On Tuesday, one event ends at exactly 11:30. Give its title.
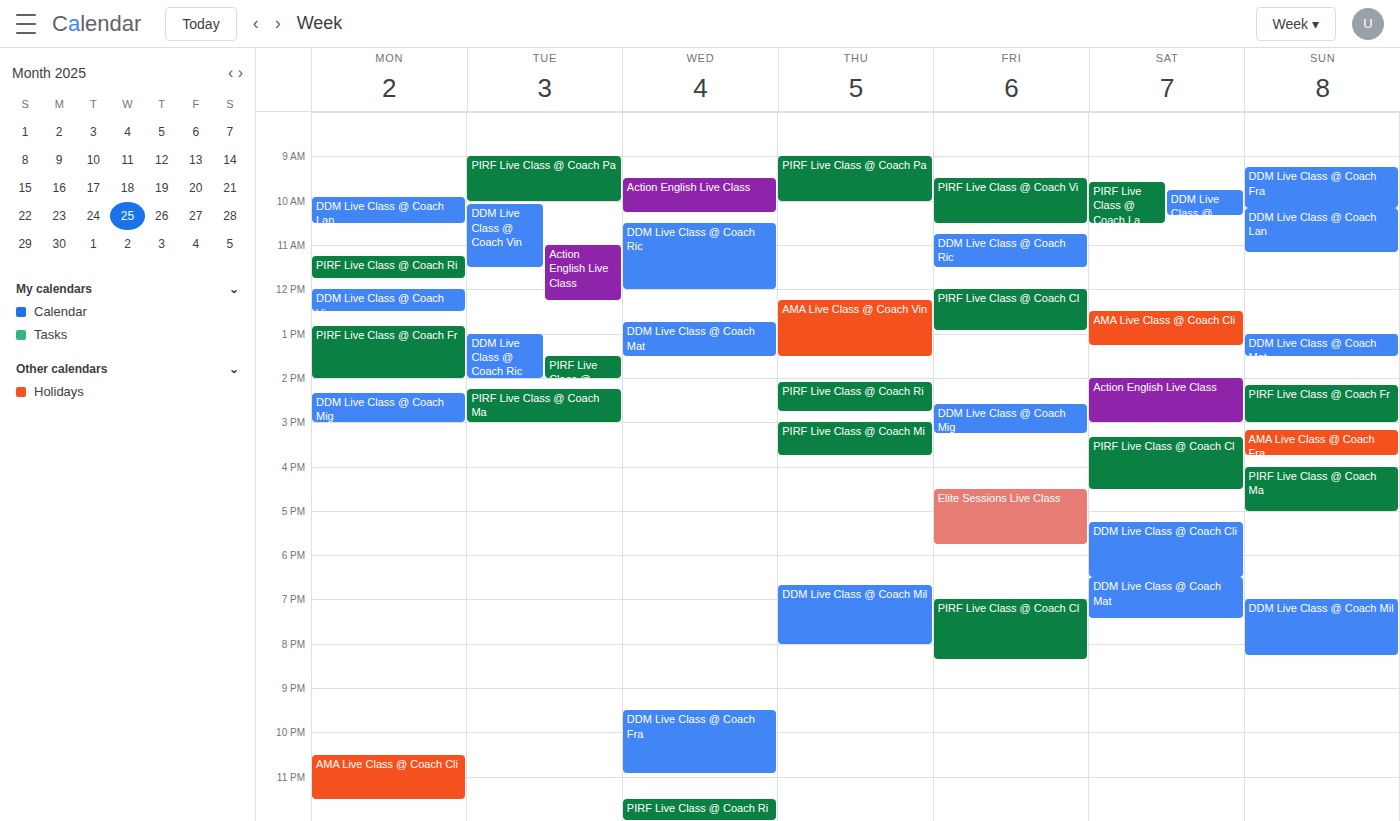
"DDM Live Class @ Coach Vin"